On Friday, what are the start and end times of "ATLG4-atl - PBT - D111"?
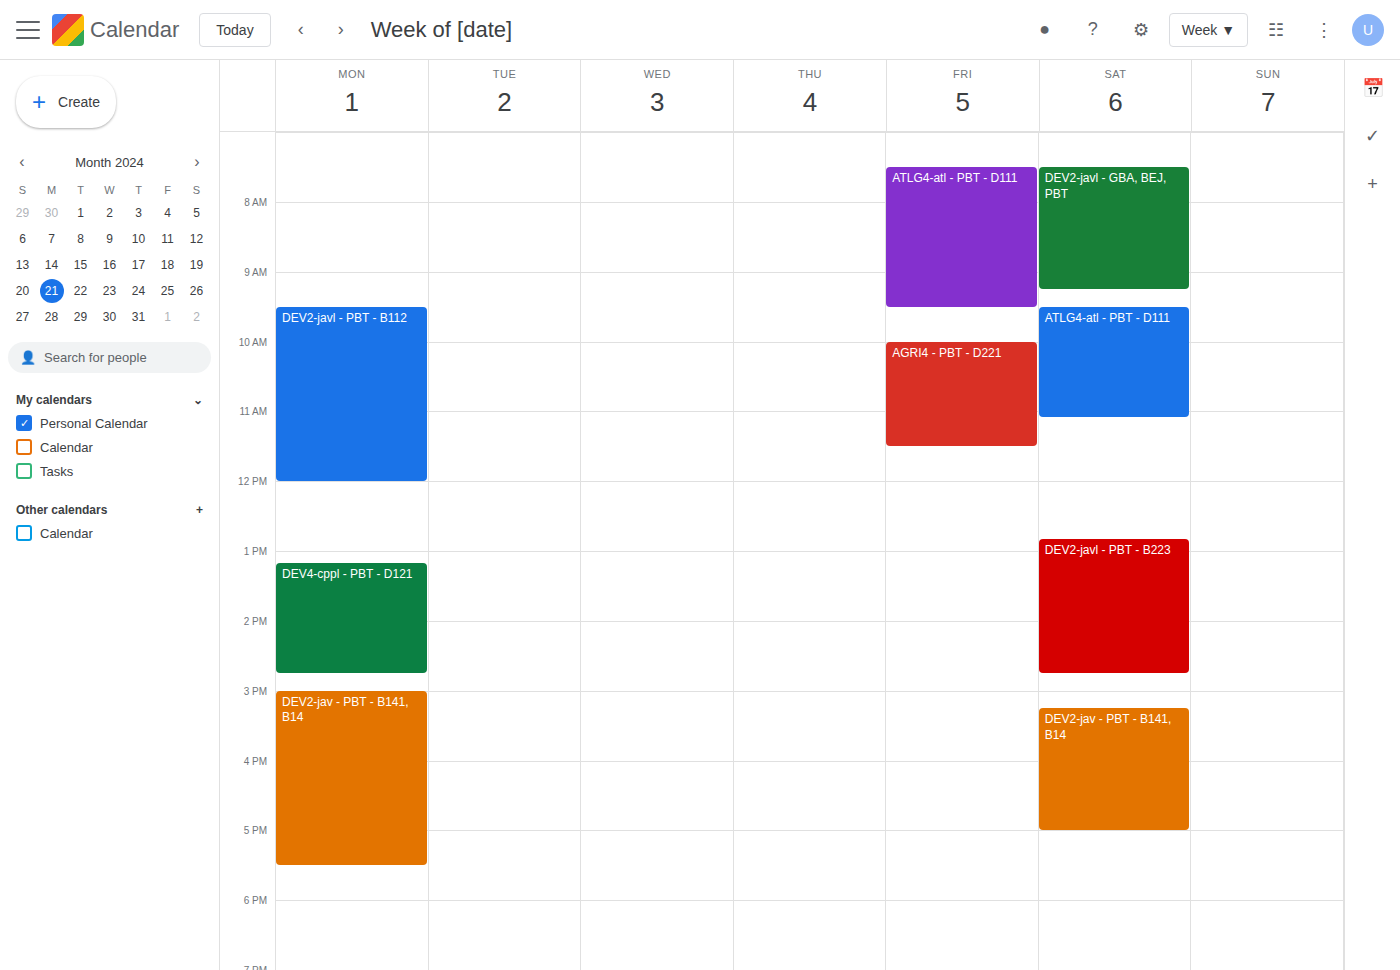
7:30 AM to 9:30 AM